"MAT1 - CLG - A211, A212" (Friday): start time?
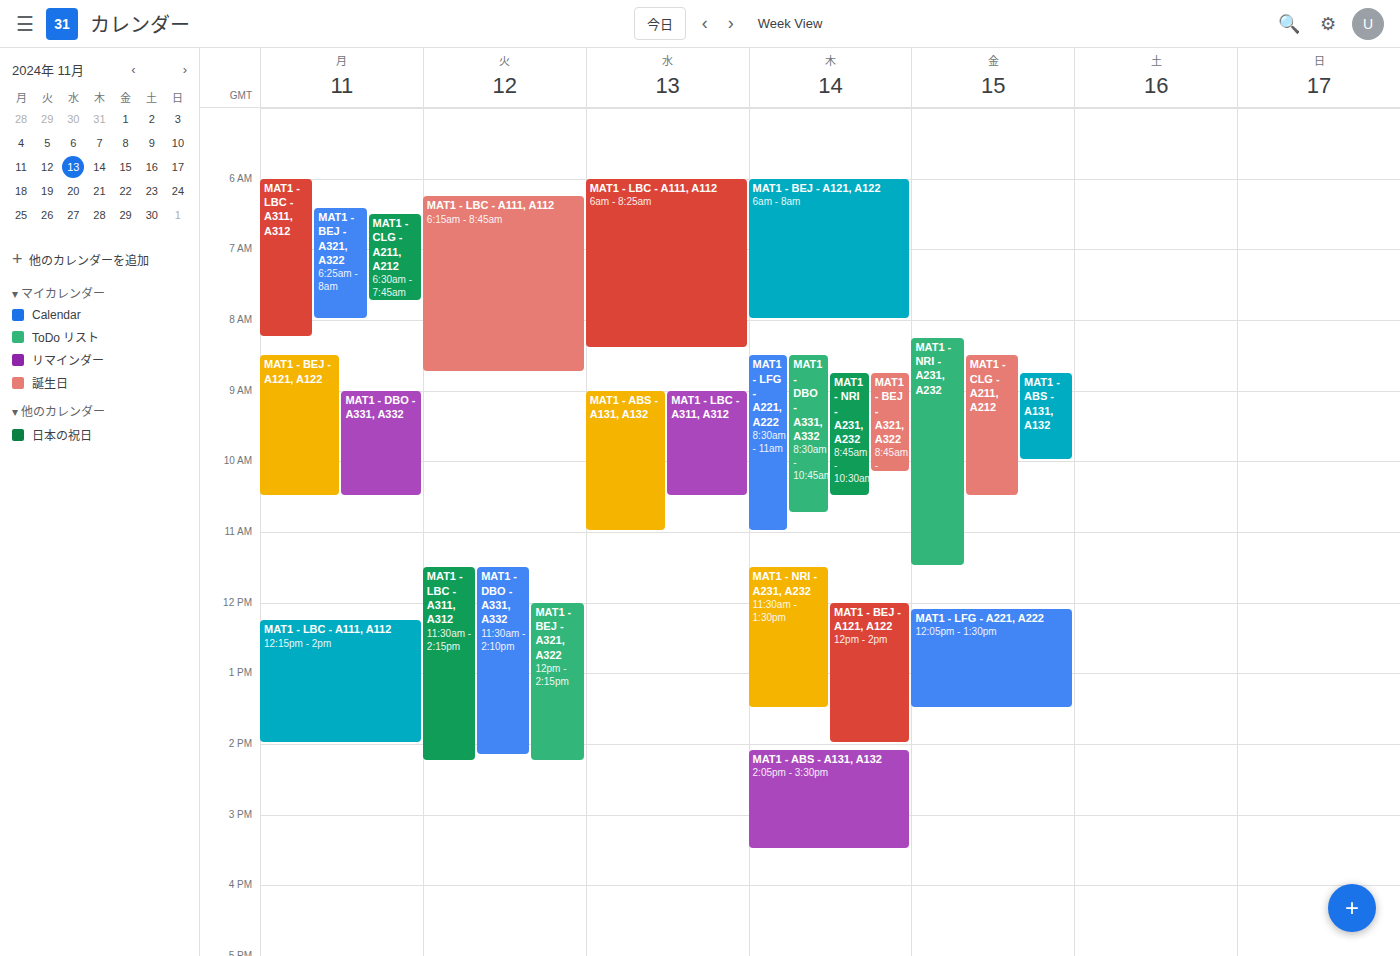
8:30 AM